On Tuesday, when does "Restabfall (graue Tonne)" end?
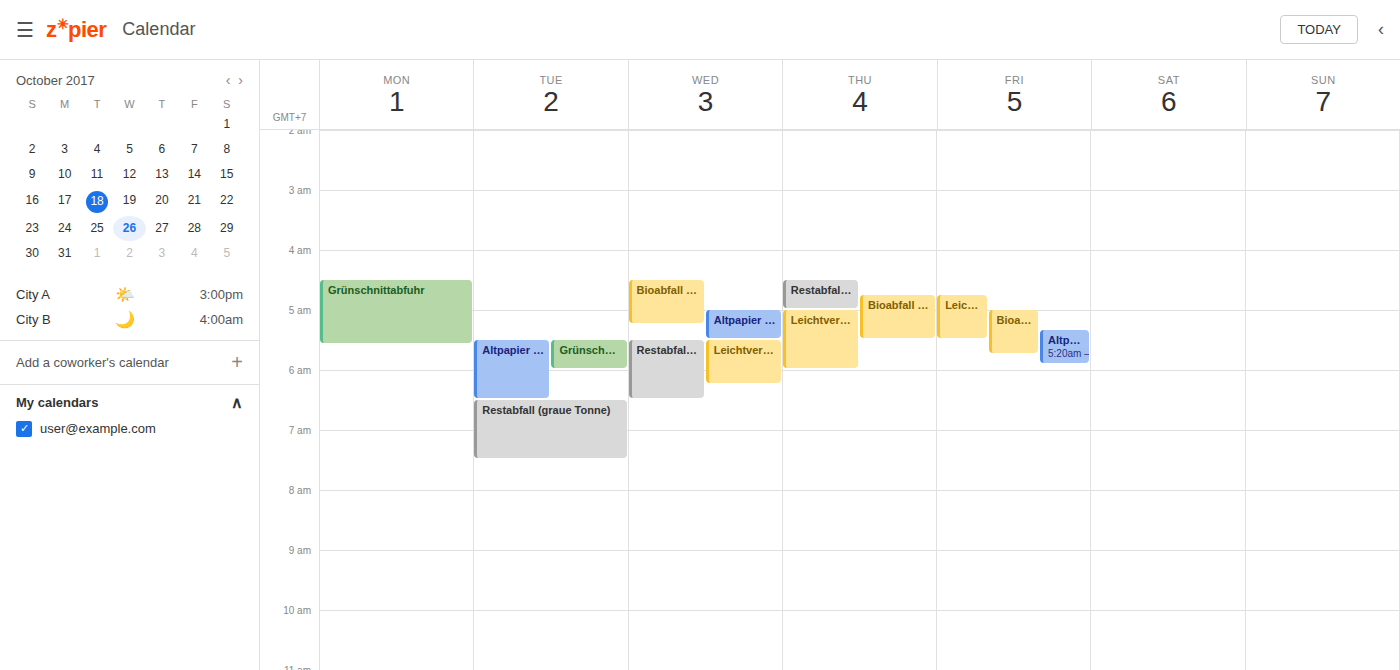
7:30 AM